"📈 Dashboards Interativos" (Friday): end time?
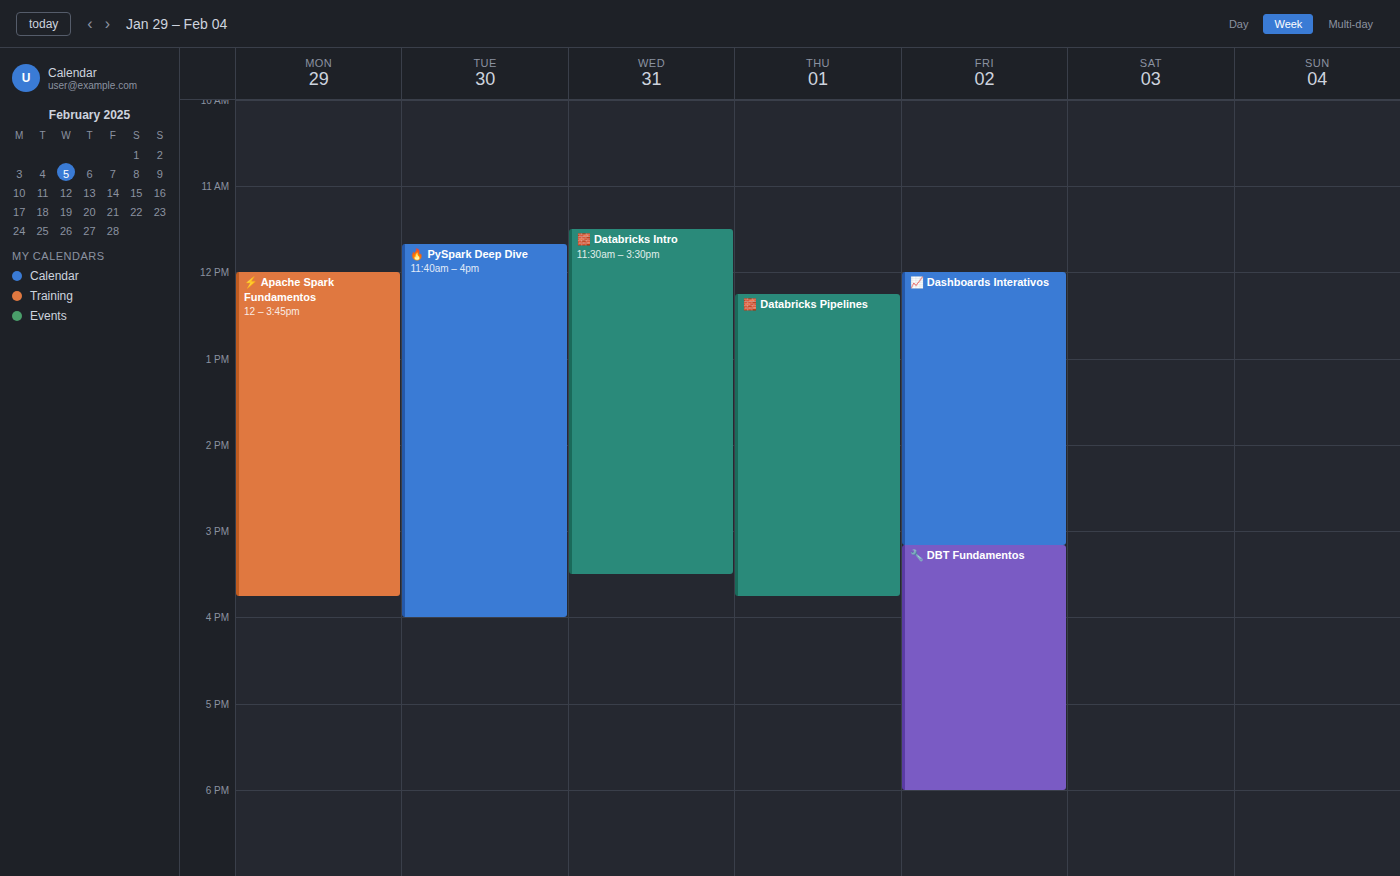
3:10 PM